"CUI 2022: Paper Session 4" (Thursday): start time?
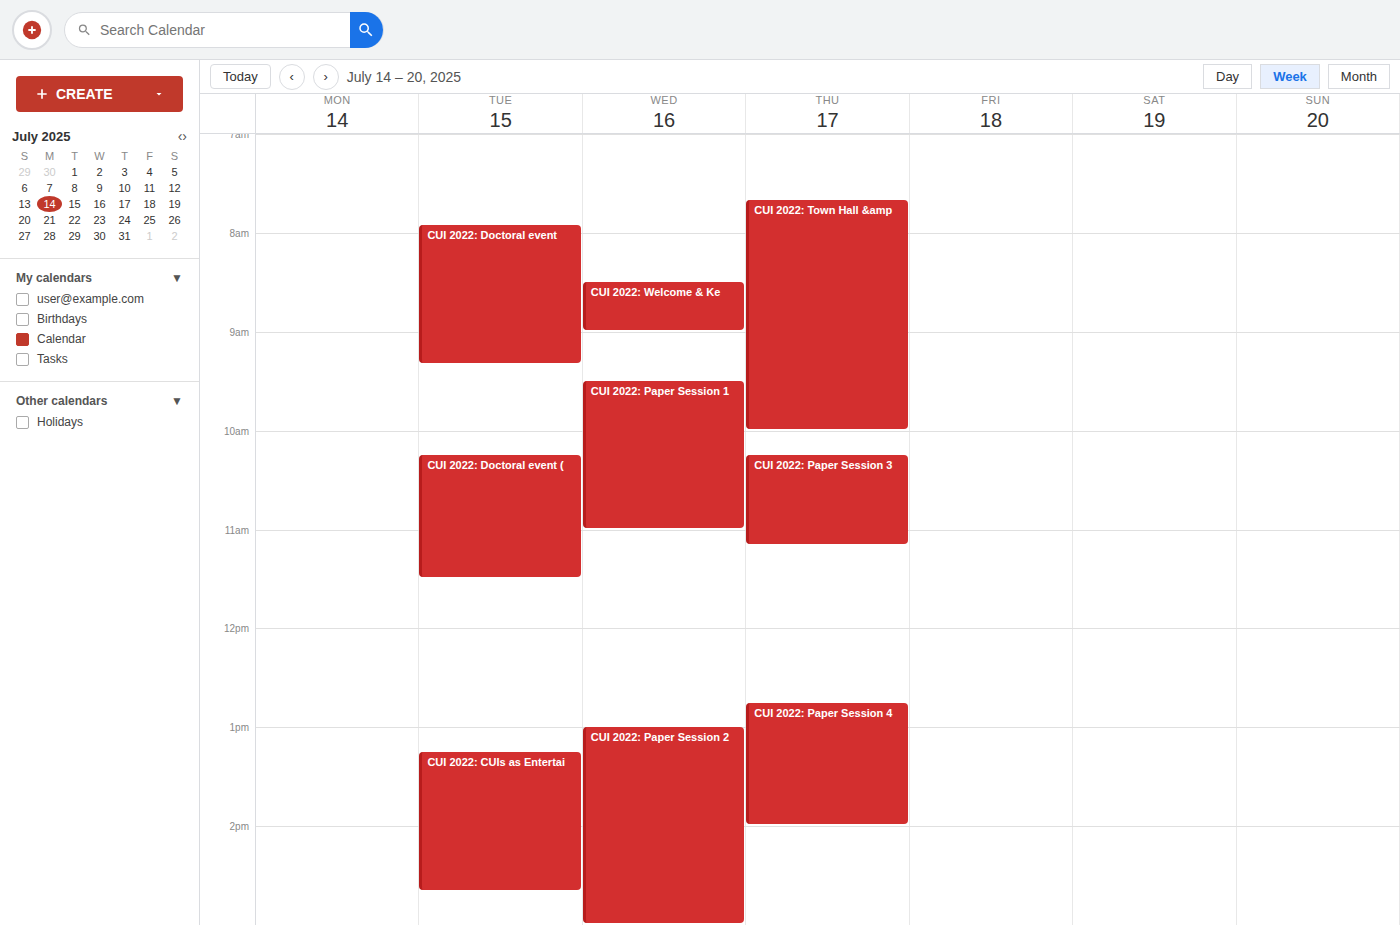
12:45 PM